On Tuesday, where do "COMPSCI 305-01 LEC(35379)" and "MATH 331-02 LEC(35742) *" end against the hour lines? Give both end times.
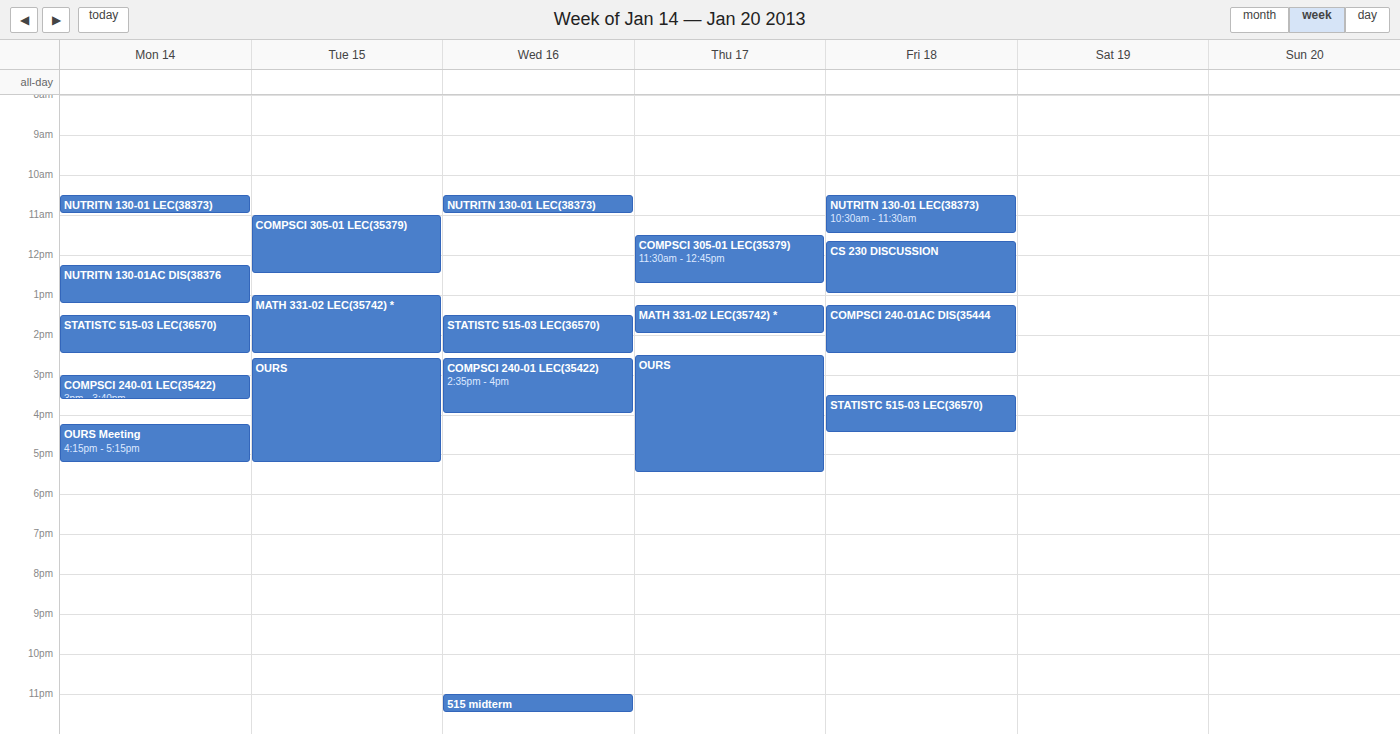
"COMPSCI 305-01 LEC(35379)": 12:30, halfway between the 12:00 and 13:00 lines. "MATH 331-02 LEC(35742) *": 14:30, halfway between the 14:00 and 15:00 lines.